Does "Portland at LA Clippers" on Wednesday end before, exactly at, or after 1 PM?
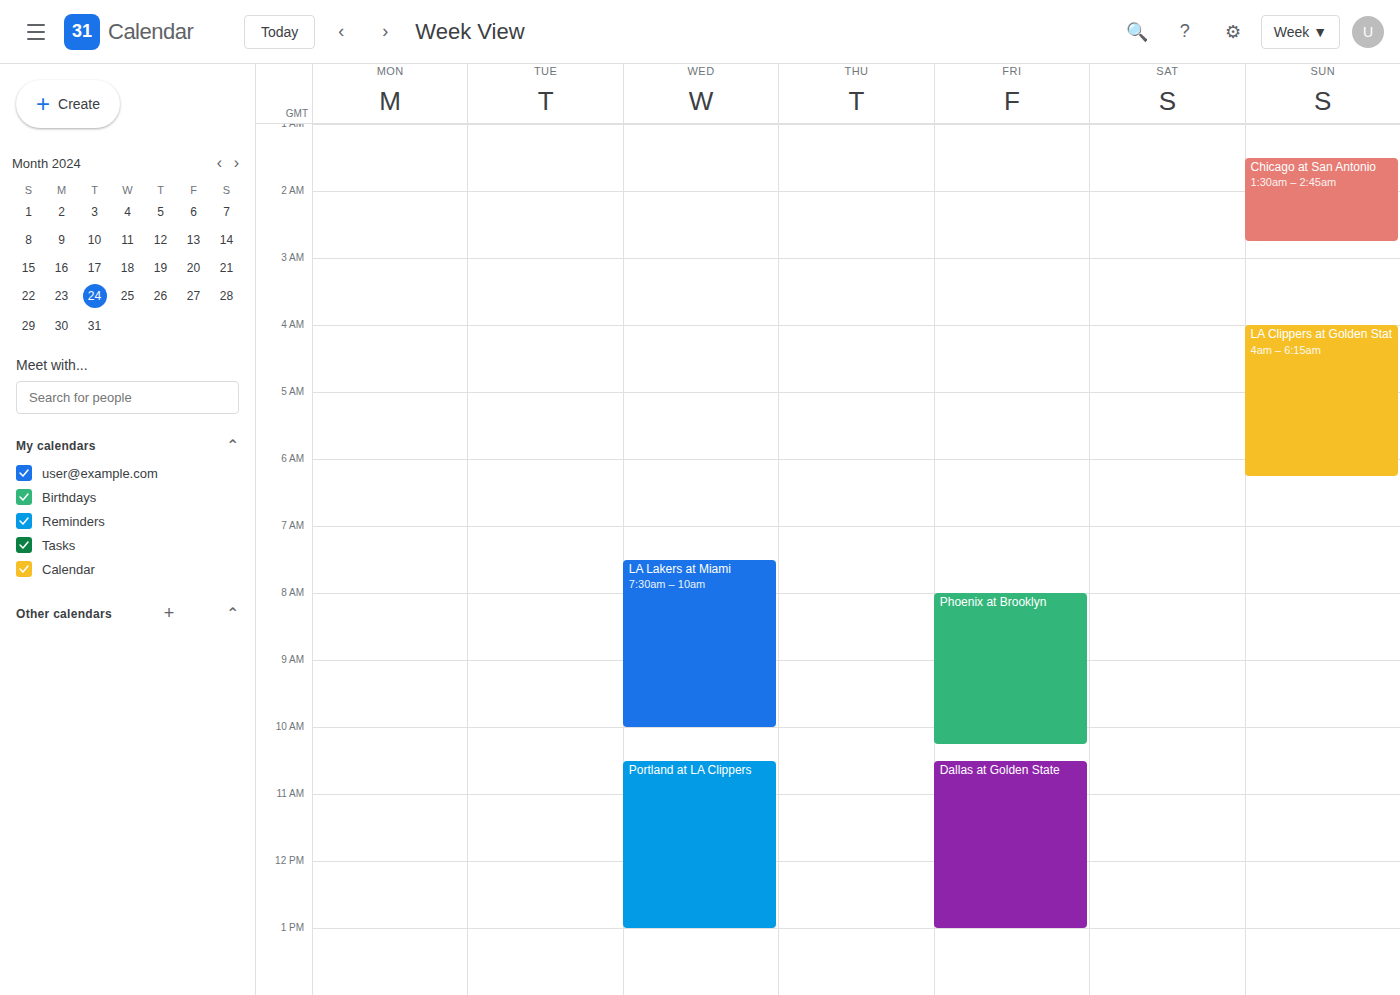
1:00 PM -- exactly at 1 PM, on the 1 PM line.